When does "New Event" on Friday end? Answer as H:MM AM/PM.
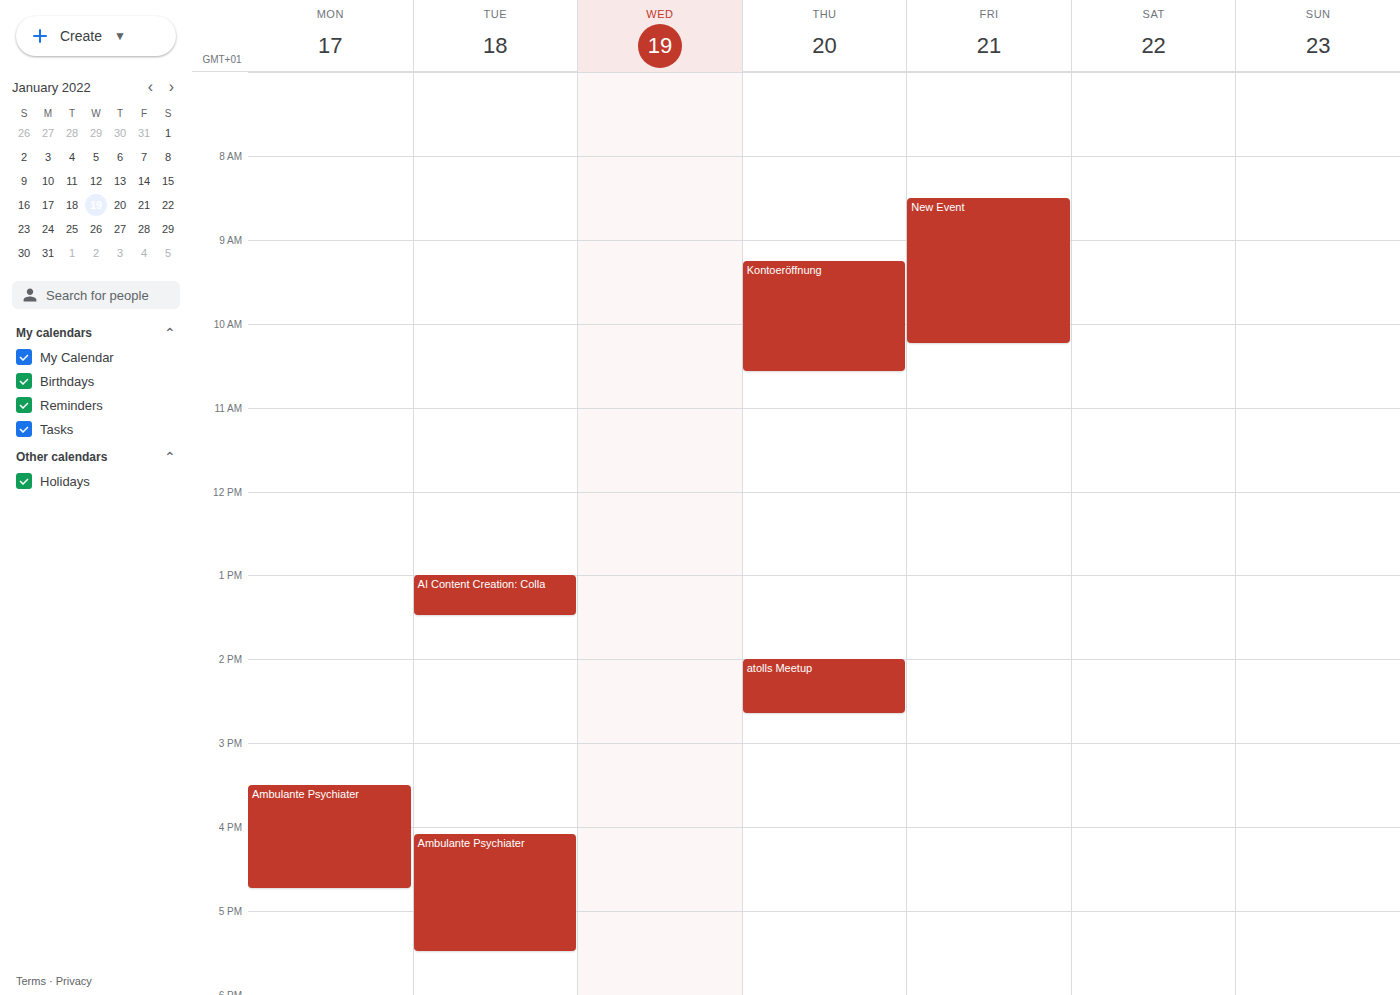
10:15 AM